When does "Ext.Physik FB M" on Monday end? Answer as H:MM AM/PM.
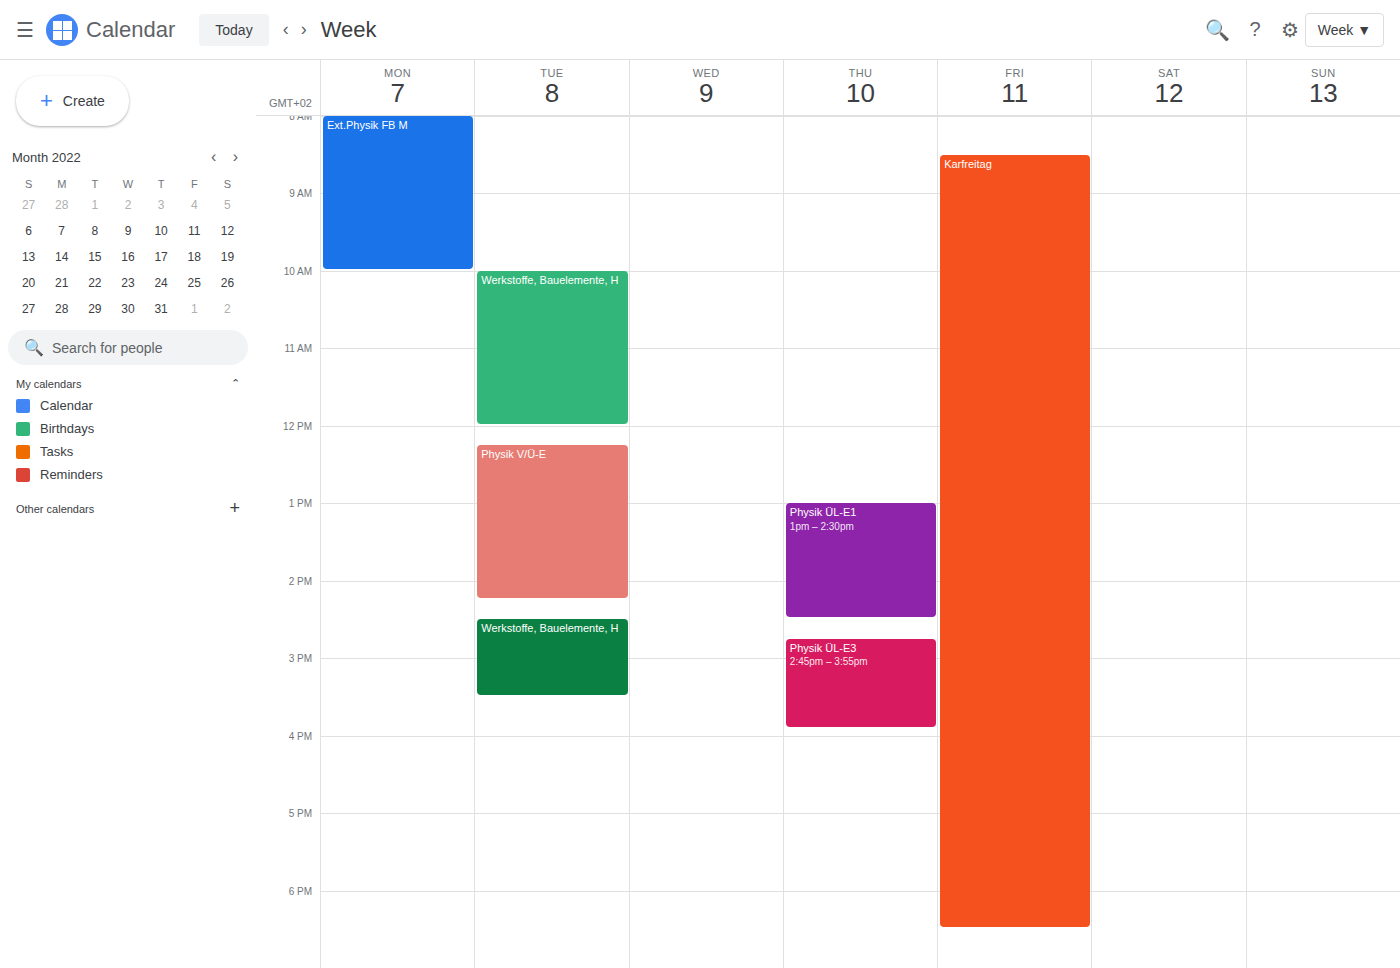
10:00 AM